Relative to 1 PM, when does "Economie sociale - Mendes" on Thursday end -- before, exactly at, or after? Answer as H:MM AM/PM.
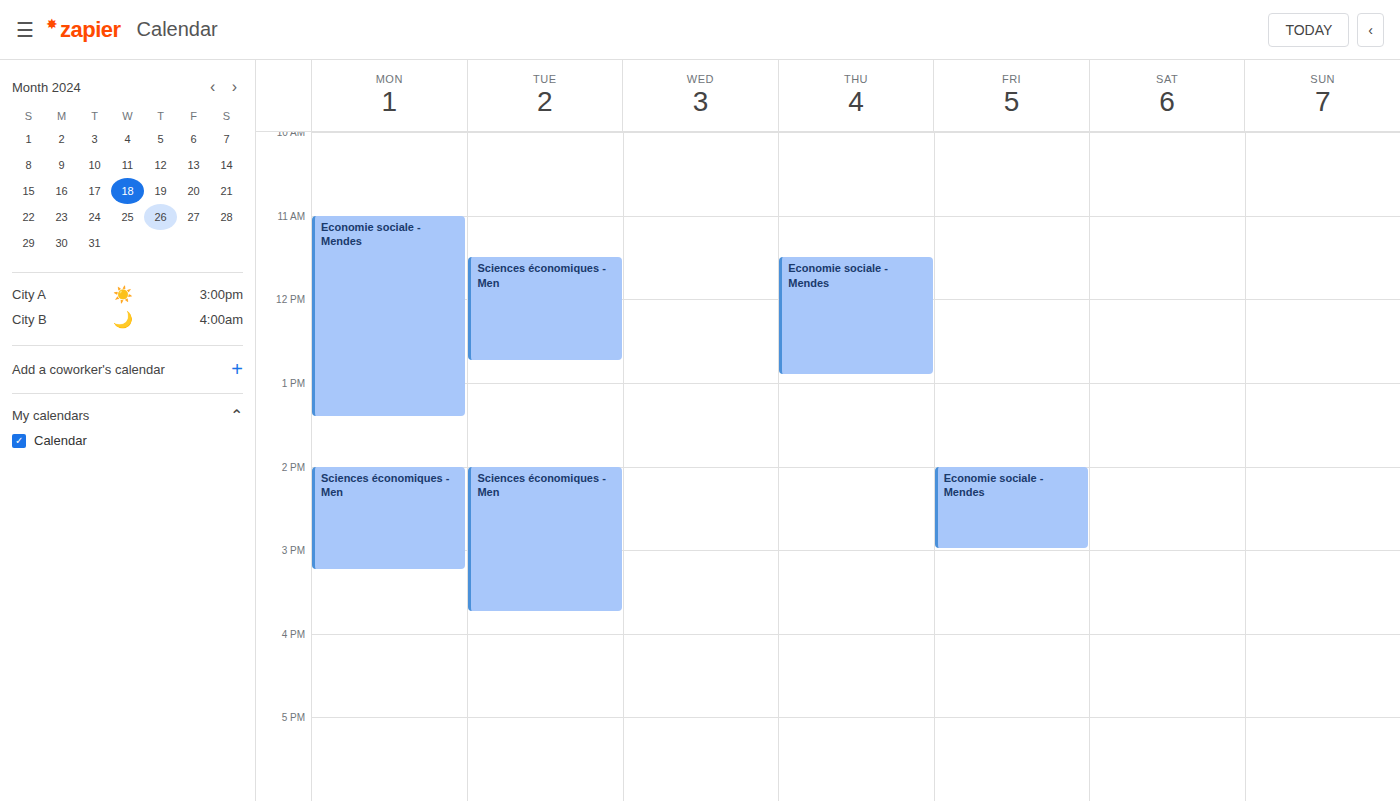
12:55 PM -- before 1 PM, 5 minutes above the 1 PM line.